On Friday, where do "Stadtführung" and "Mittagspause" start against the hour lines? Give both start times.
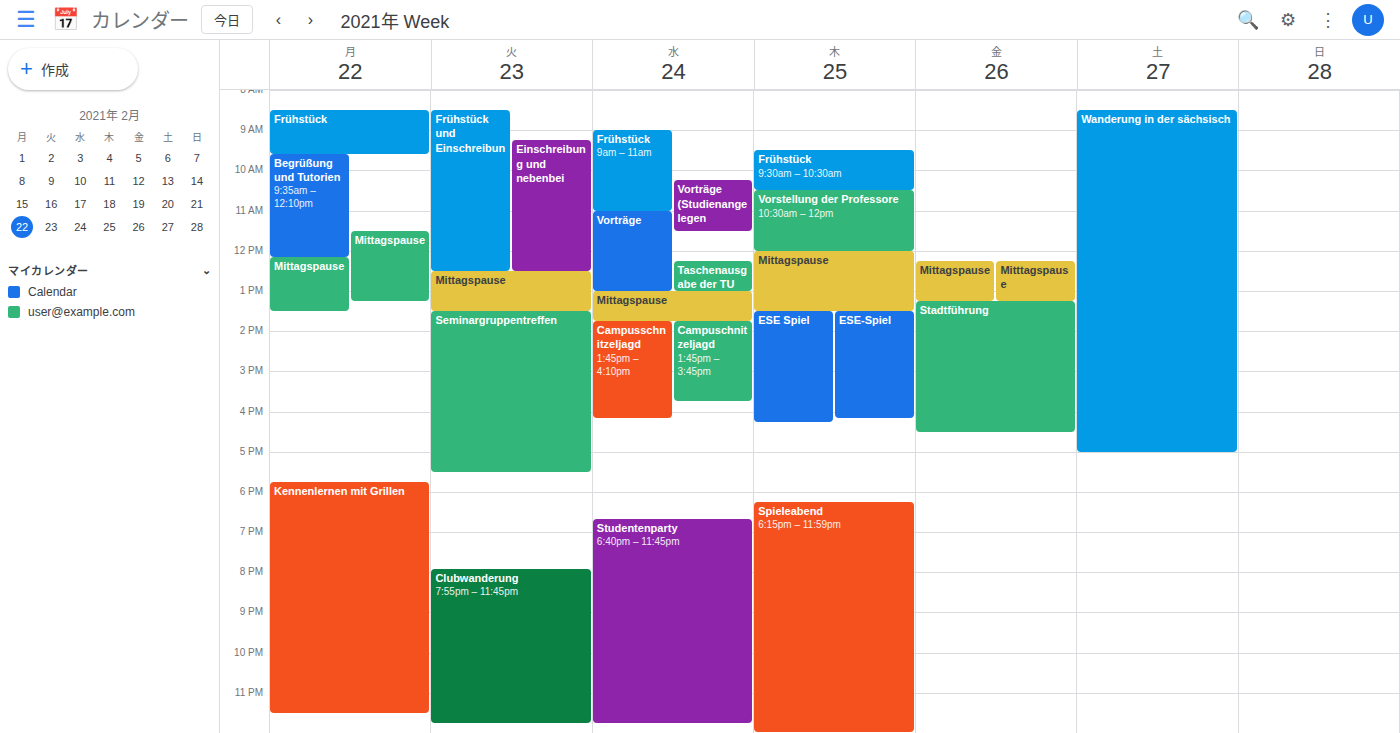
"Stadtführung": 1:15 PM, neither: a quarter of the way from the 1 PM line to the 2 PM line. "Mittagspause": 12:15 PM, neither: a quarter of the way from the 12 PM line to the 1 PM line.